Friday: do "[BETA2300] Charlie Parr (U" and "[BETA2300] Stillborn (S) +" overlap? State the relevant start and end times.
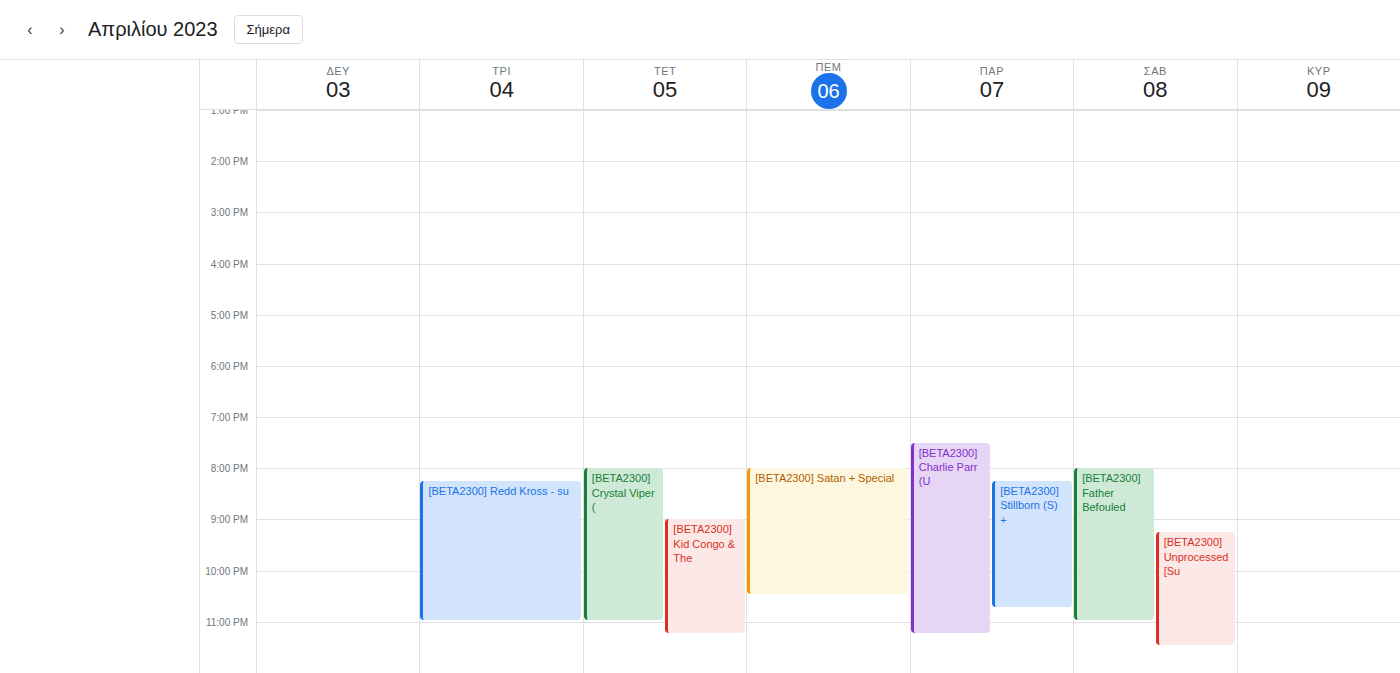
"[BETA2300] Stillborn (S) +" runs 8:15 PM to 10:45 PM, inside "[BETA2300] Charlie Parr (U" -- they overlap.